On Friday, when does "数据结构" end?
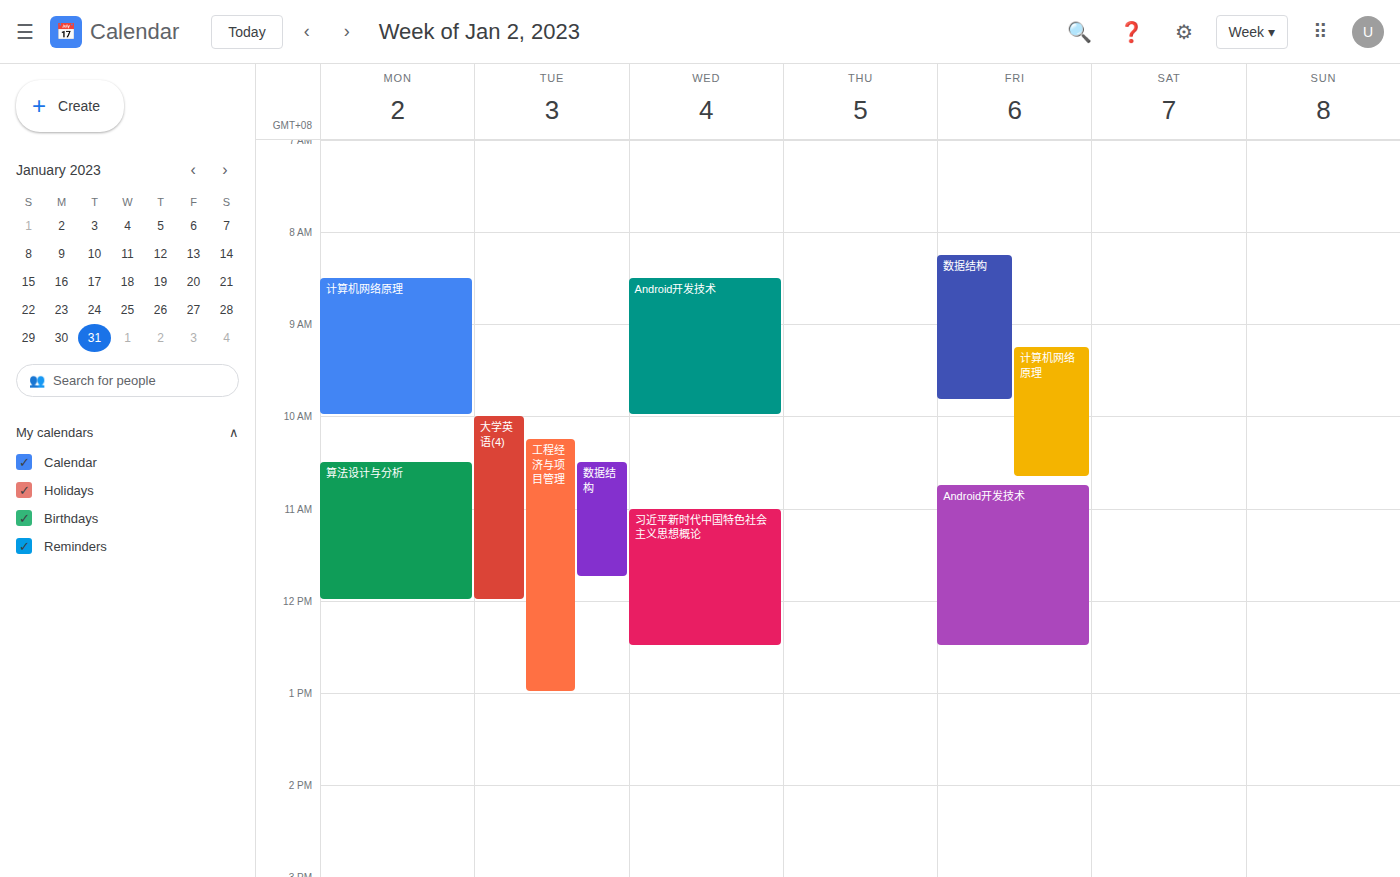
9:50 AM